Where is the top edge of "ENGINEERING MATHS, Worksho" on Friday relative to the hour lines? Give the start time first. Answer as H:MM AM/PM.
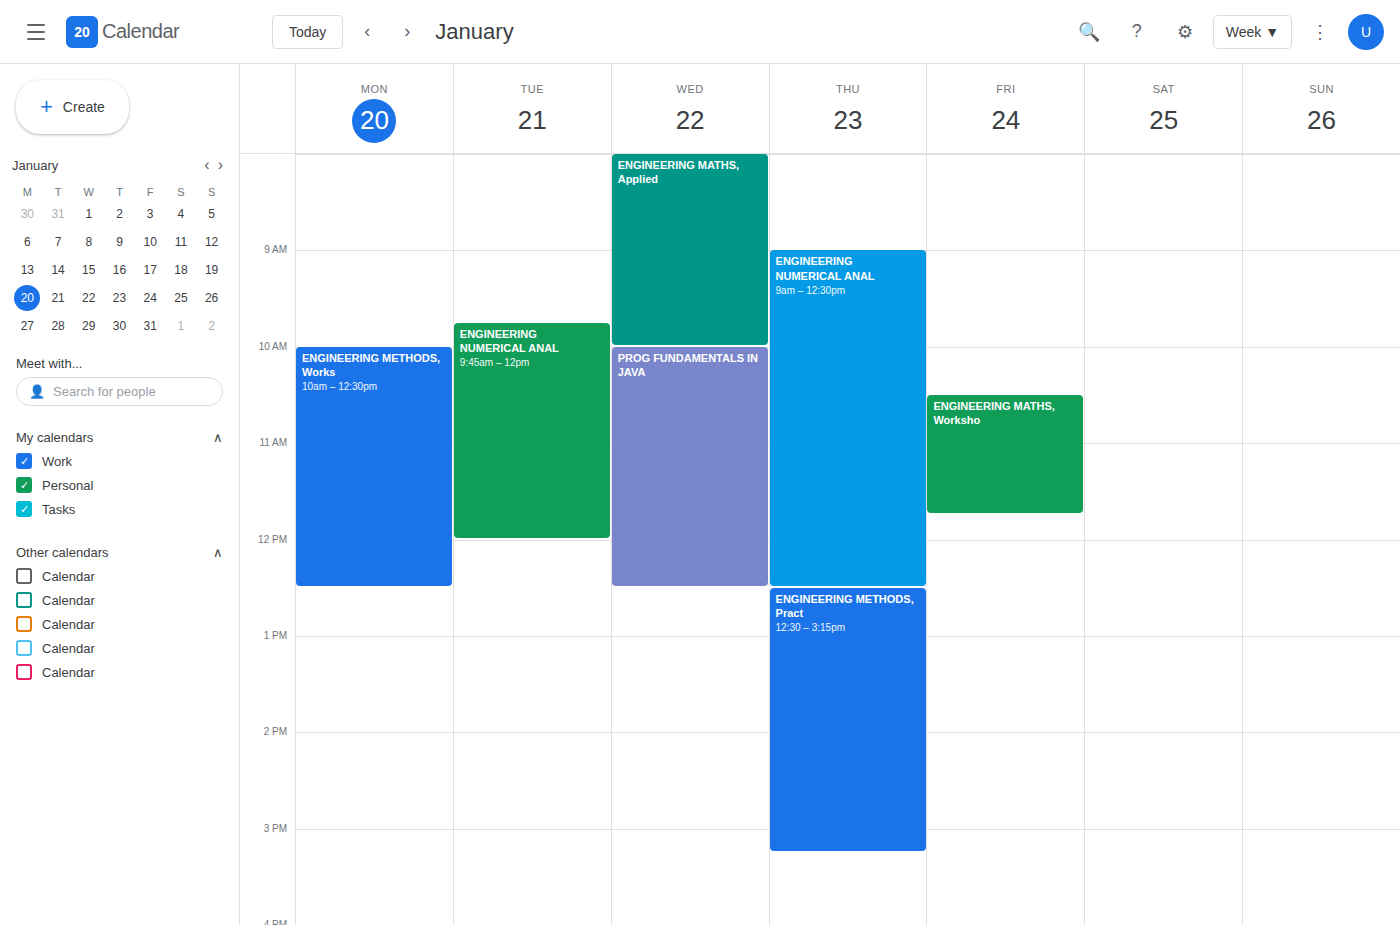
10:30 AM -- halfway between the 10 AM and 11 AM lines.